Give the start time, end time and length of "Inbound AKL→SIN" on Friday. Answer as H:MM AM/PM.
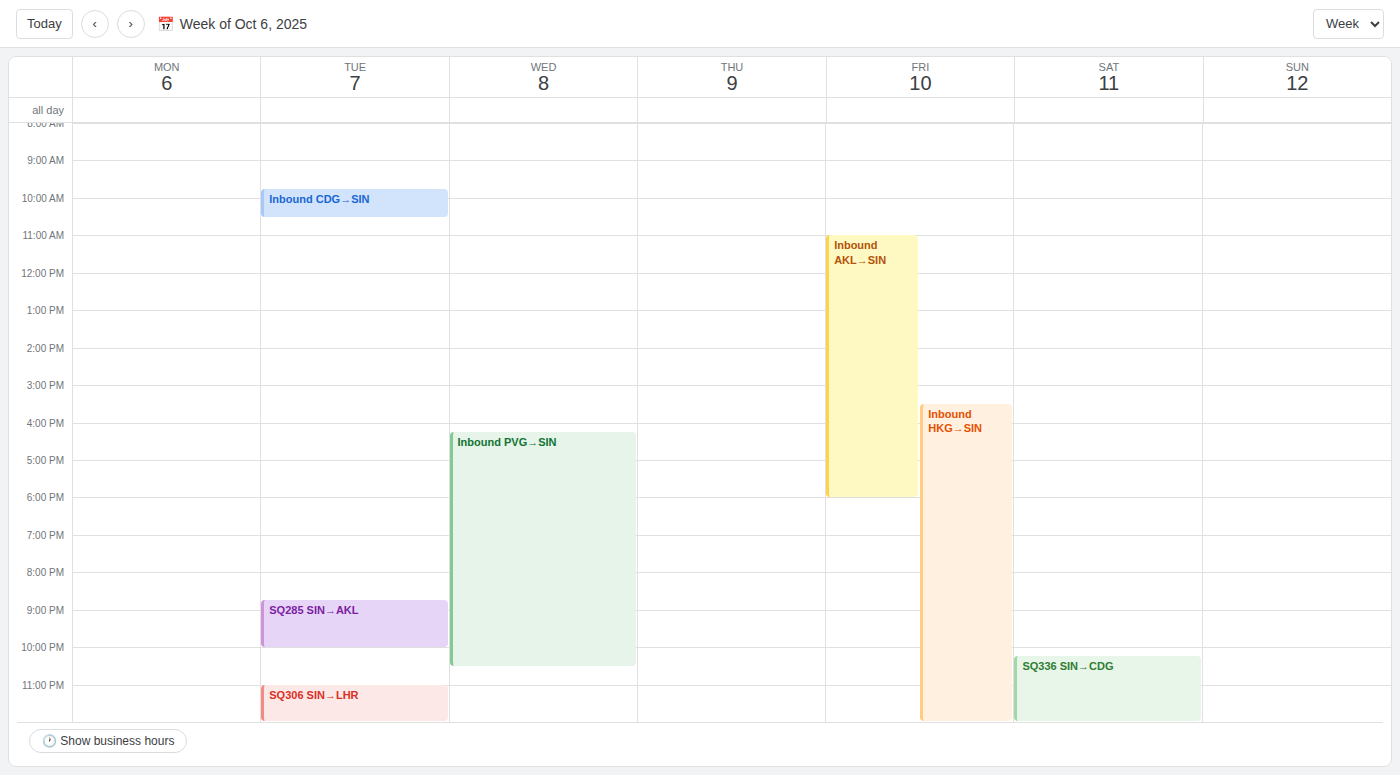
11:00 AM to 6:00 PM, 7 hours